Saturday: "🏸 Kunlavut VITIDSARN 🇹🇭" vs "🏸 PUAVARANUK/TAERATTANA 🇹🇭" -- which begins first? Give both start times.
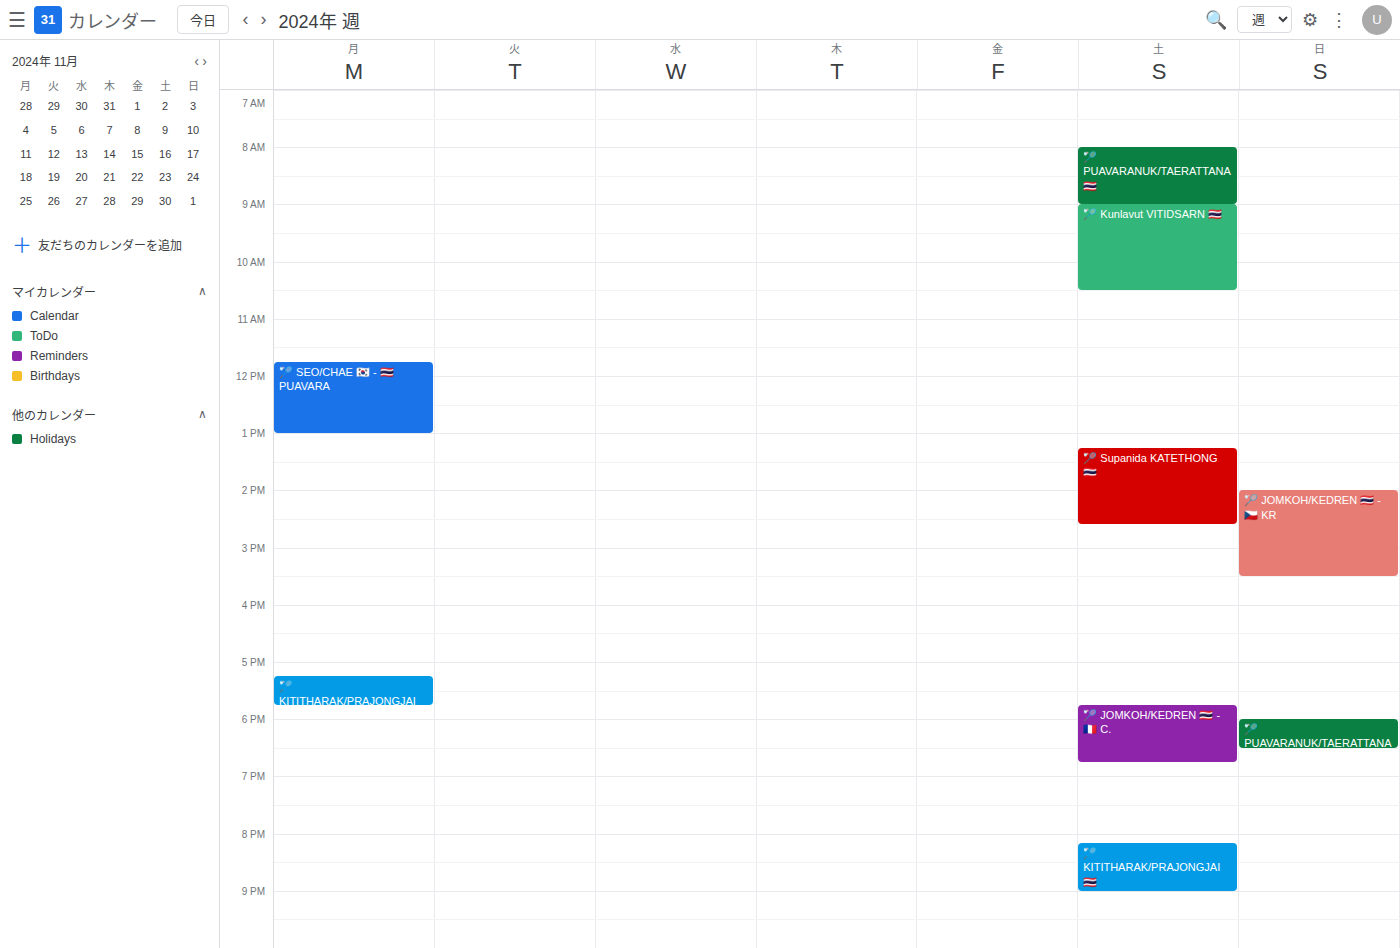
"🏸 PUAVARANUK/TAERATTANA 🇹🇭" 8:00 AM; "🏸 Kunlavut VITIDSARN 🇹🇭" 9:00 AM.